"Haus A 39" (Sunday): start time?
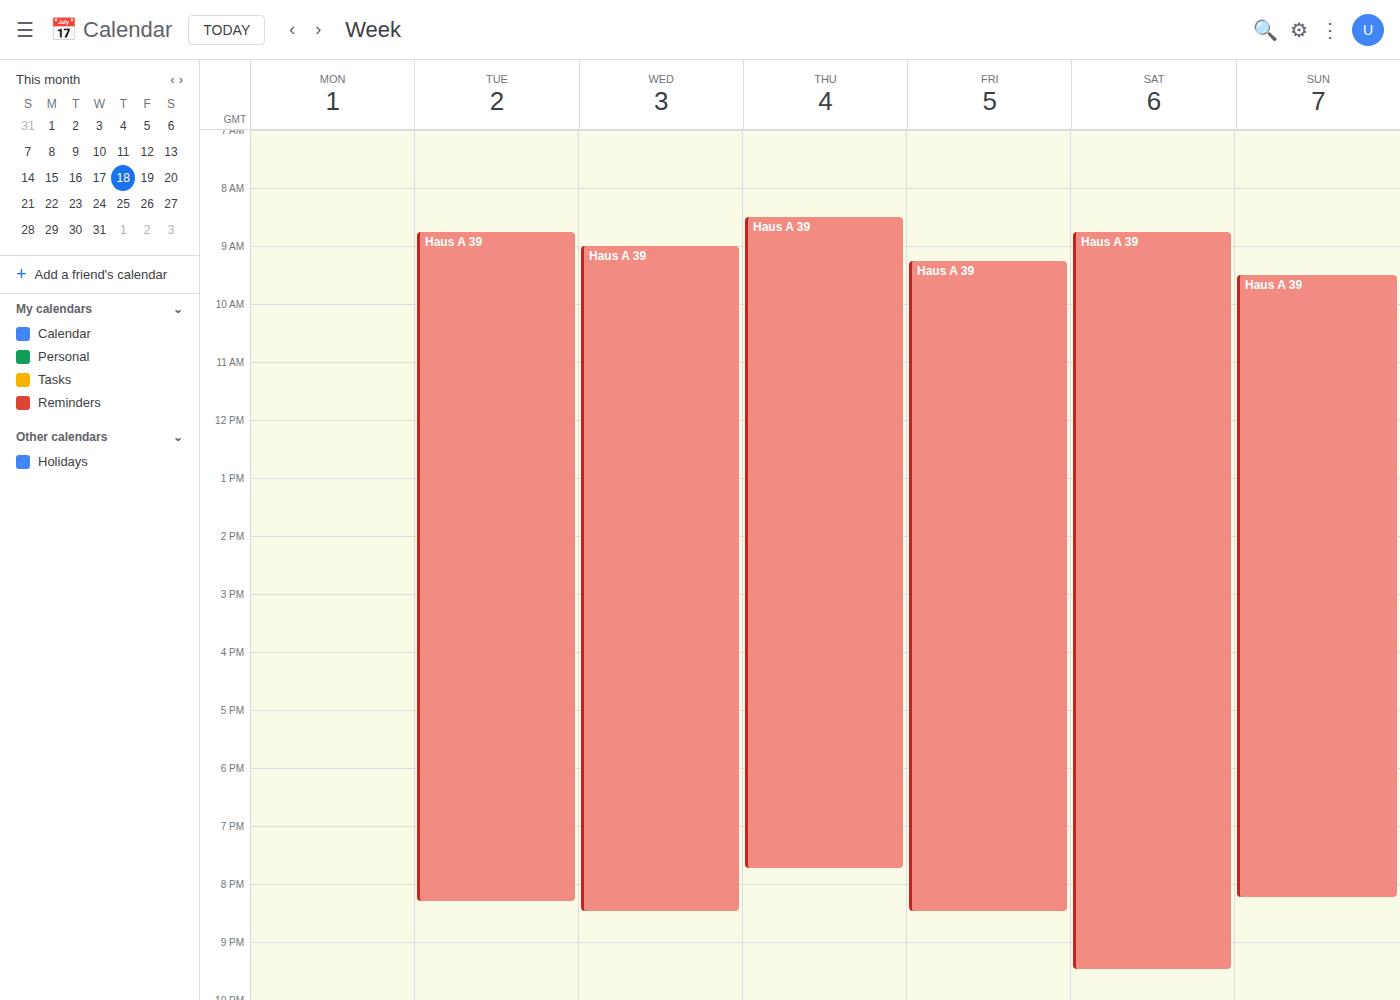
9:30 AM